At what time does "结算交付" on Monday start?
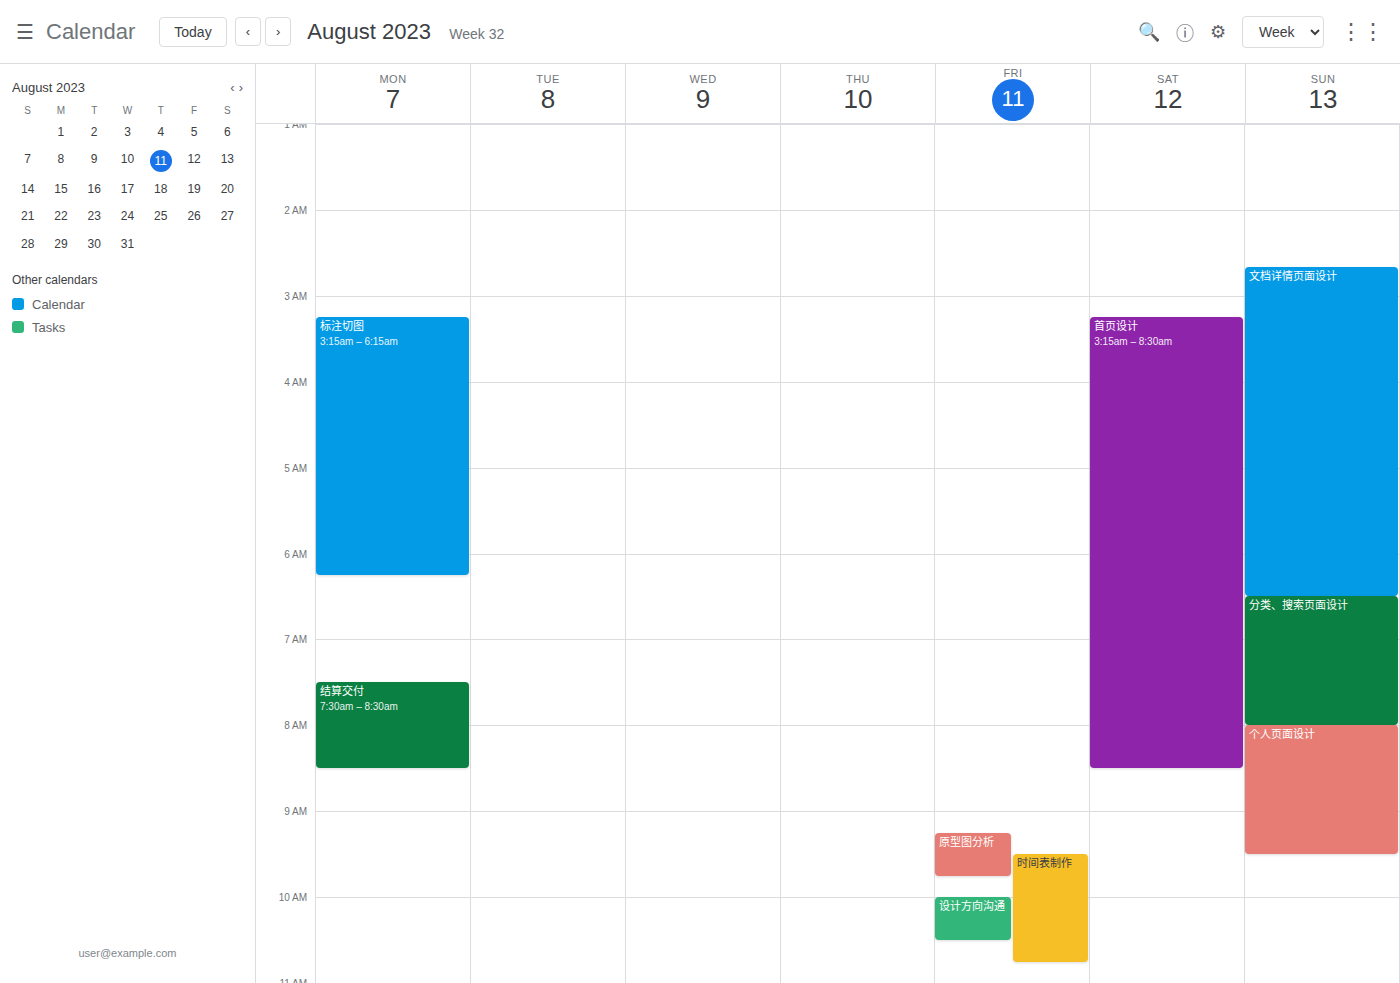
7:30 AM